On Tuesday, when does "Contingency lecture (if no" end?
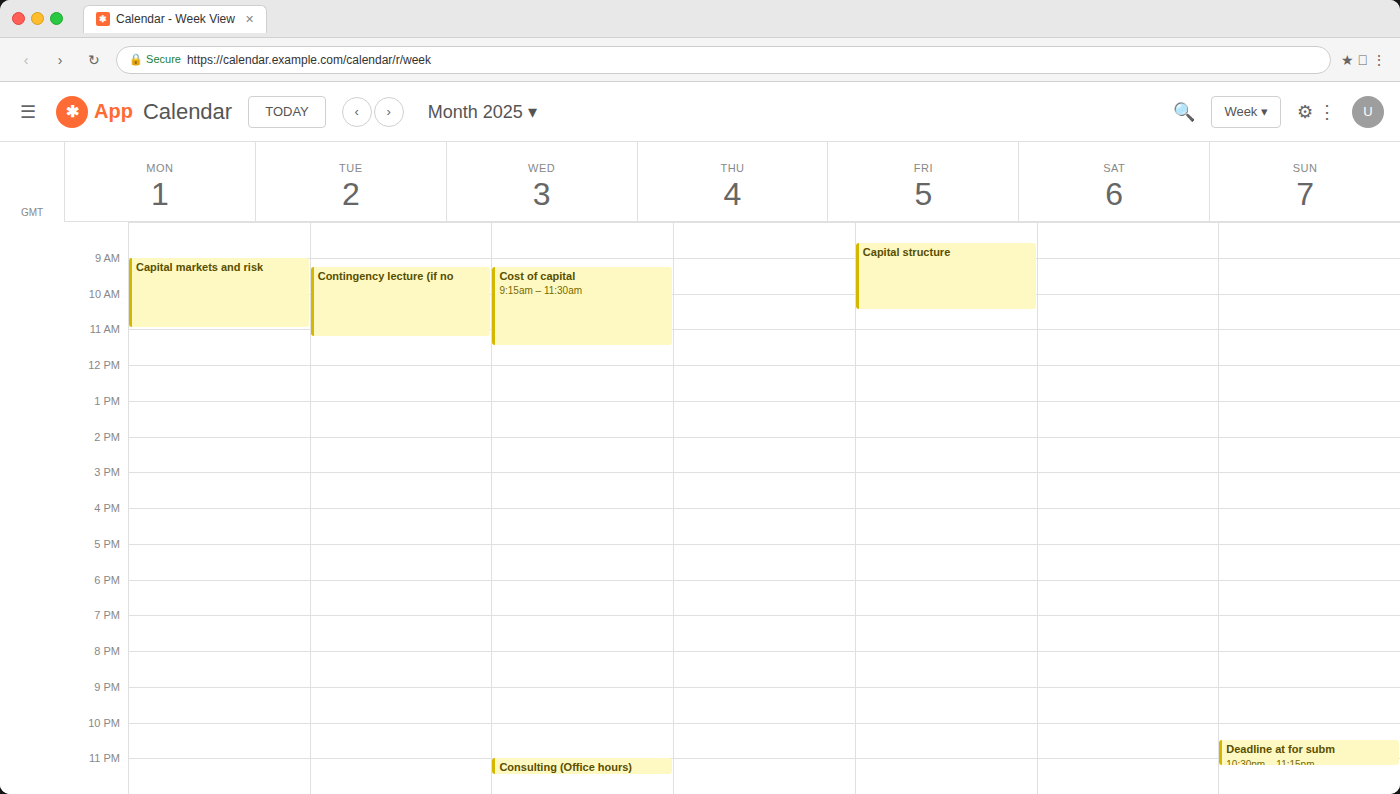
11:15 AM